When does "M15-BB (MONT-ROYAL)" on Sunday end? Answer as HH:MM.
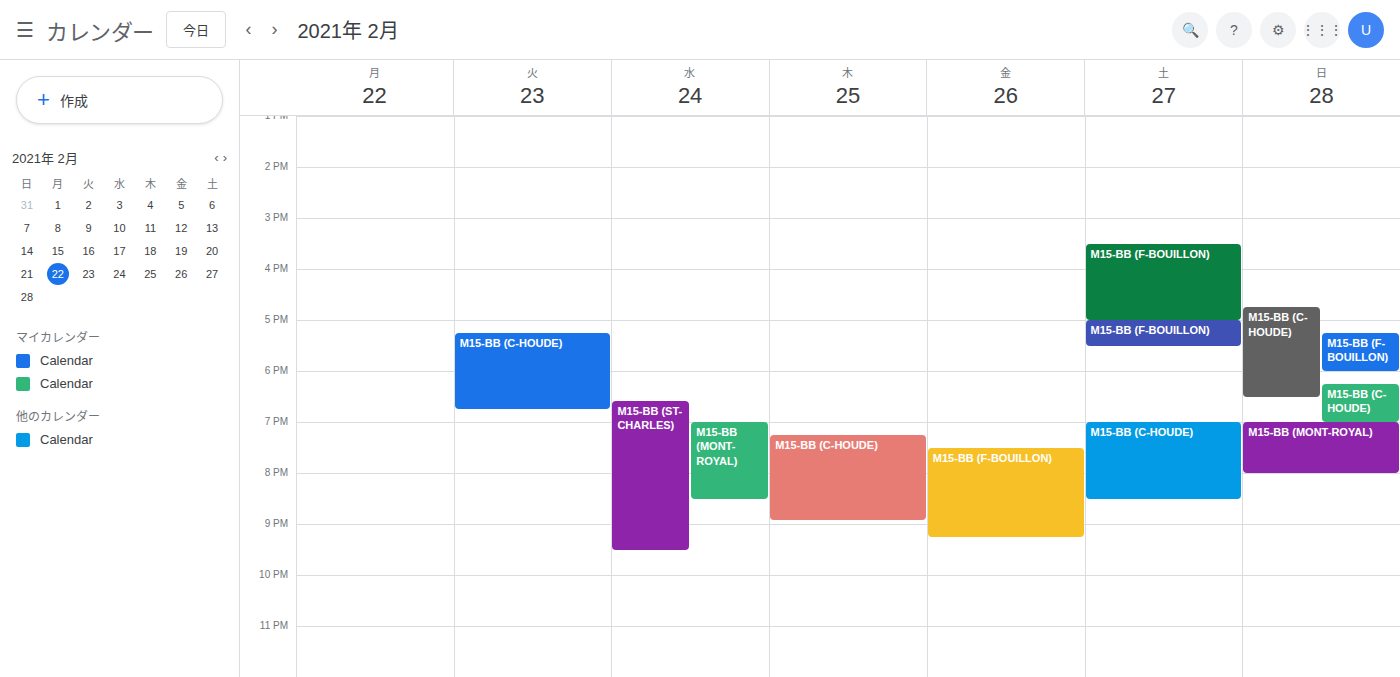
20:00